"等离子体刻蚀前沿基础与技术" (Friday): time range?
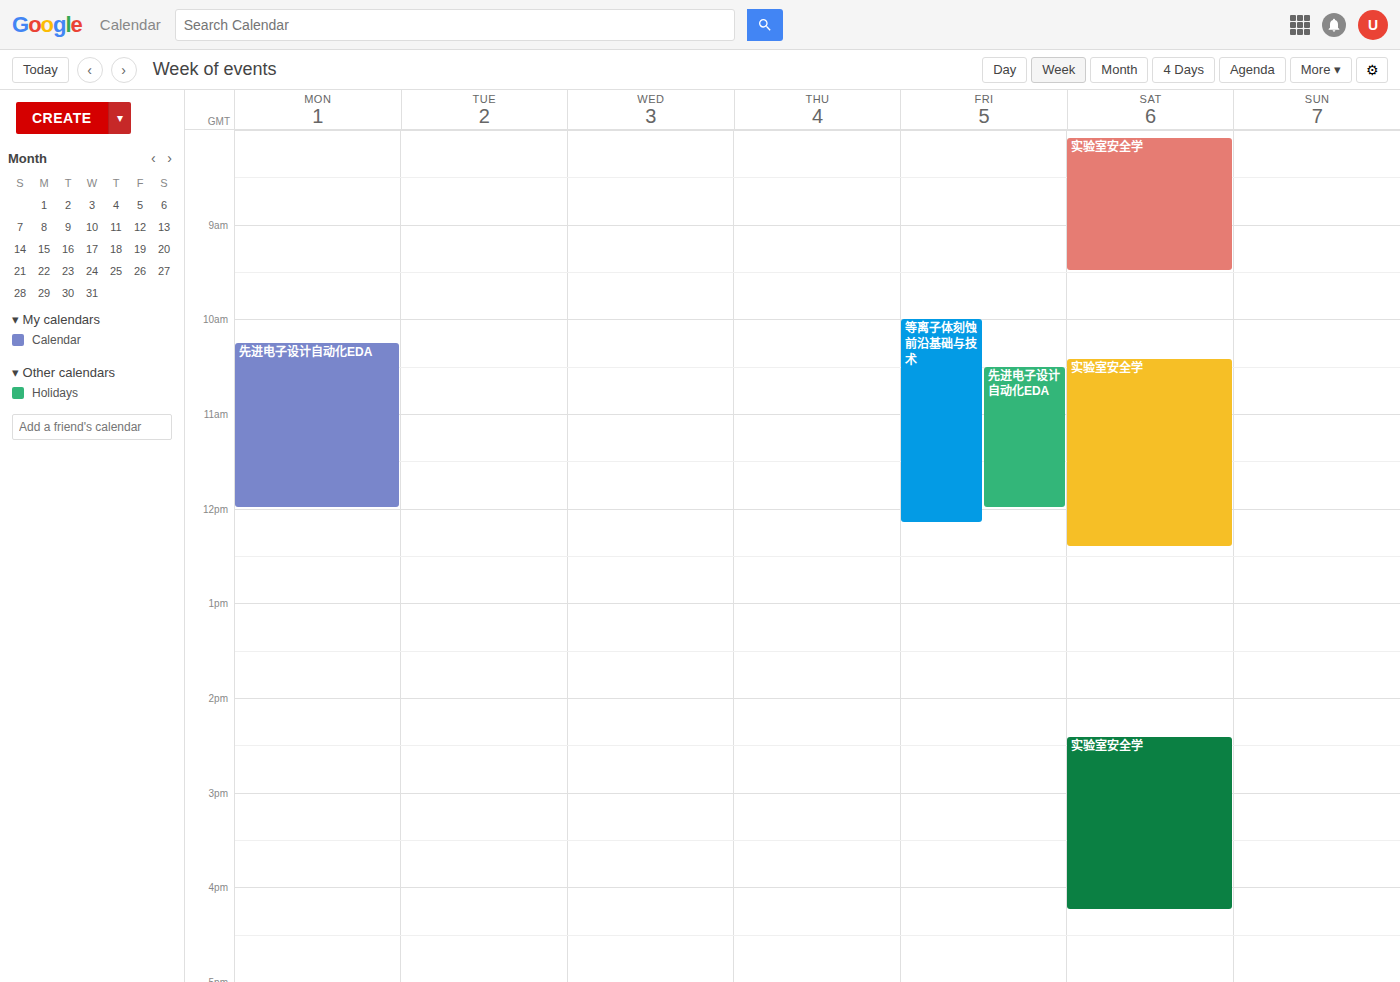
10:00 AM to 12:10 PM